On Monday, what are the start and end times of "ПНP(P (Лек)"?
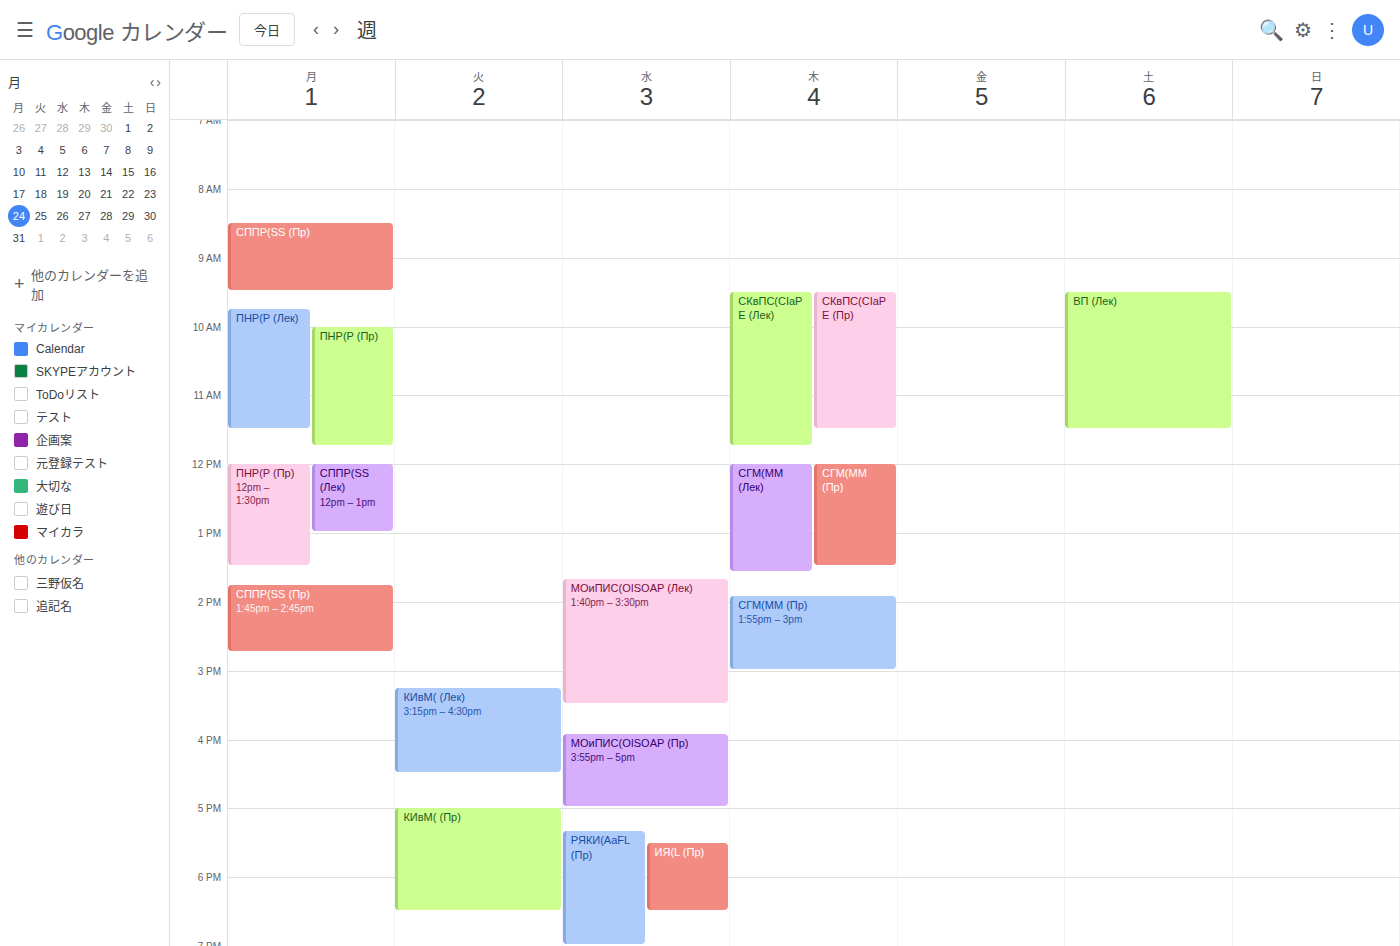
9:45 AM to 11:30 AM